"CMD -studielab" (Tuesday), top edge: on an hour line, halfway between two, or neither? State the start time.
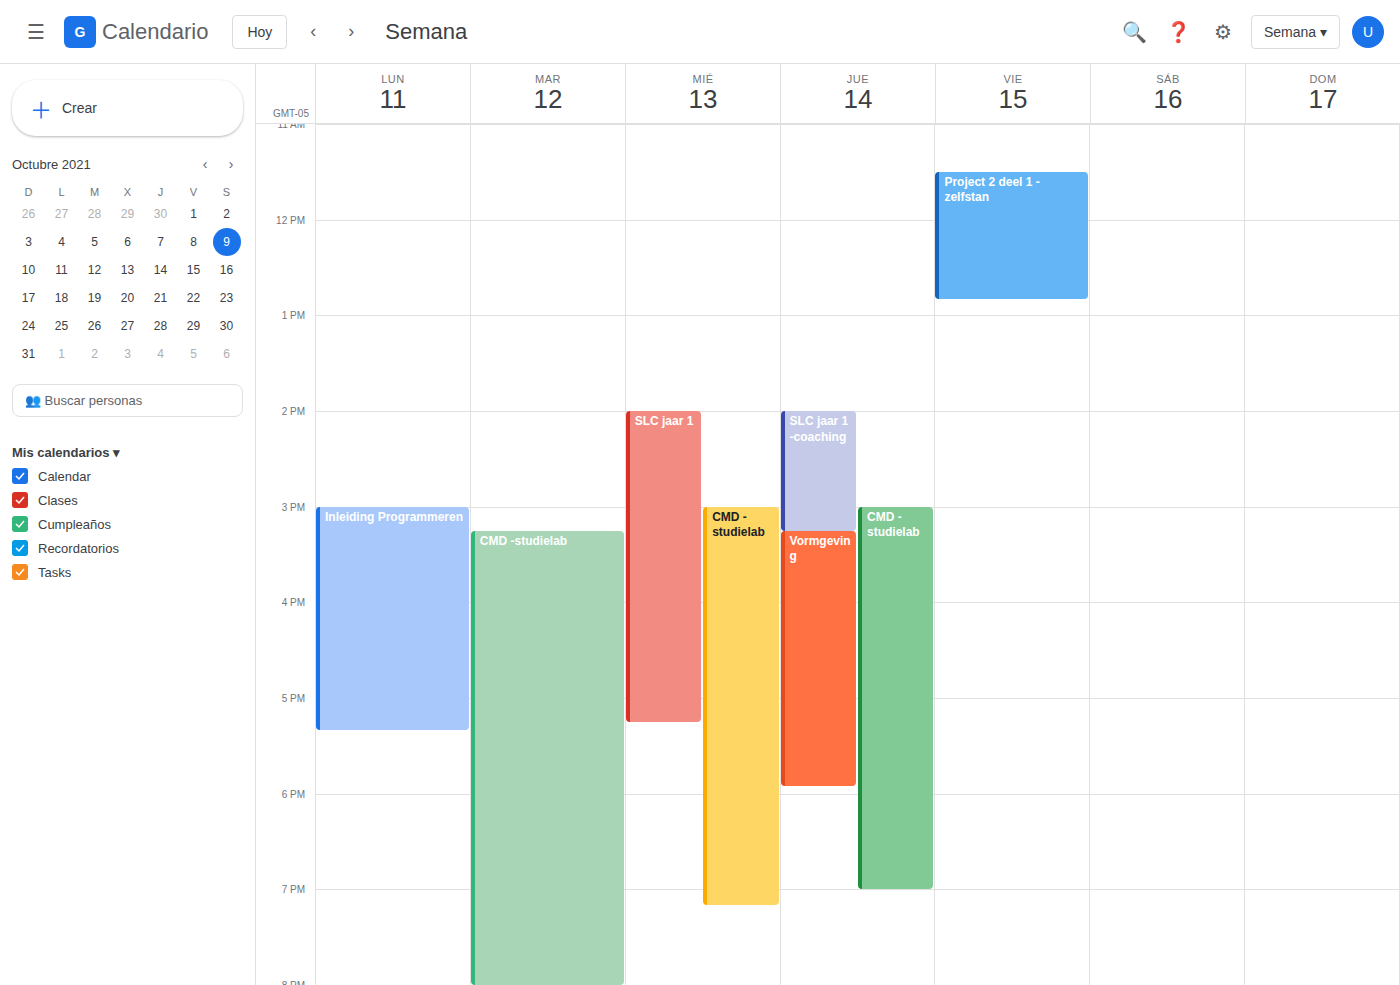
3:15 PM -- neither: a quarter of the way from the 3 PM line to the 4 PM line.